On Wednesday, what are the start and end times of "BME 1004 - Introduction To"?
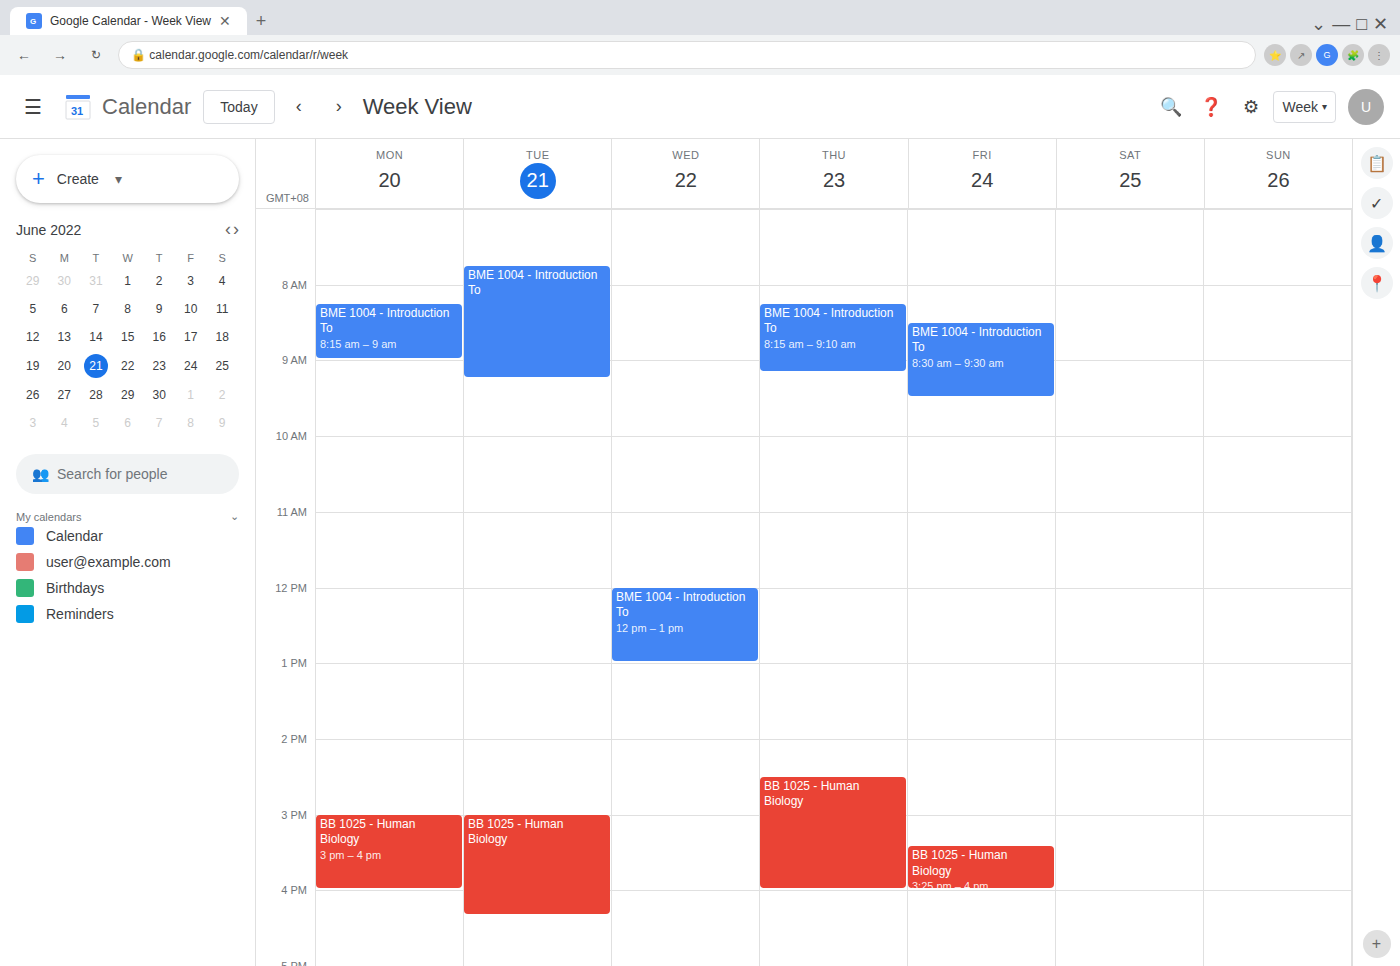
12:00 PM to 1:00 PM